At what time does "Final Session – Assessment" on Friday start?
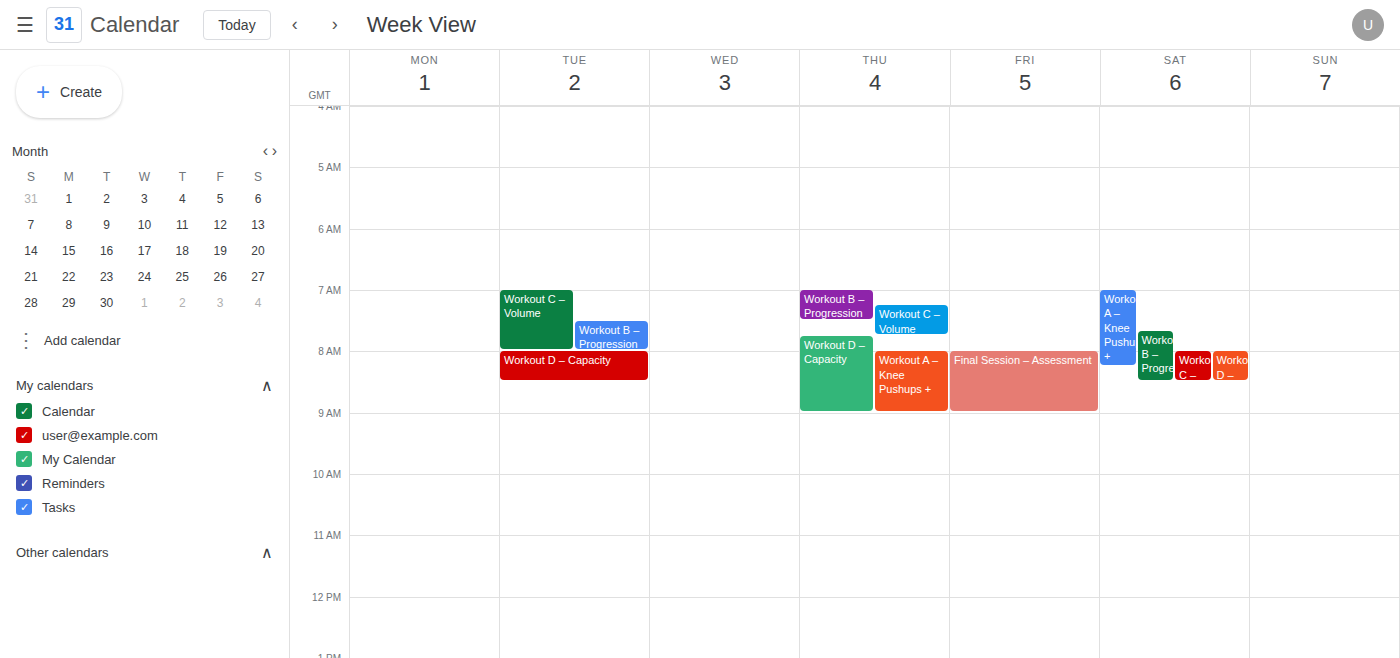
08:00